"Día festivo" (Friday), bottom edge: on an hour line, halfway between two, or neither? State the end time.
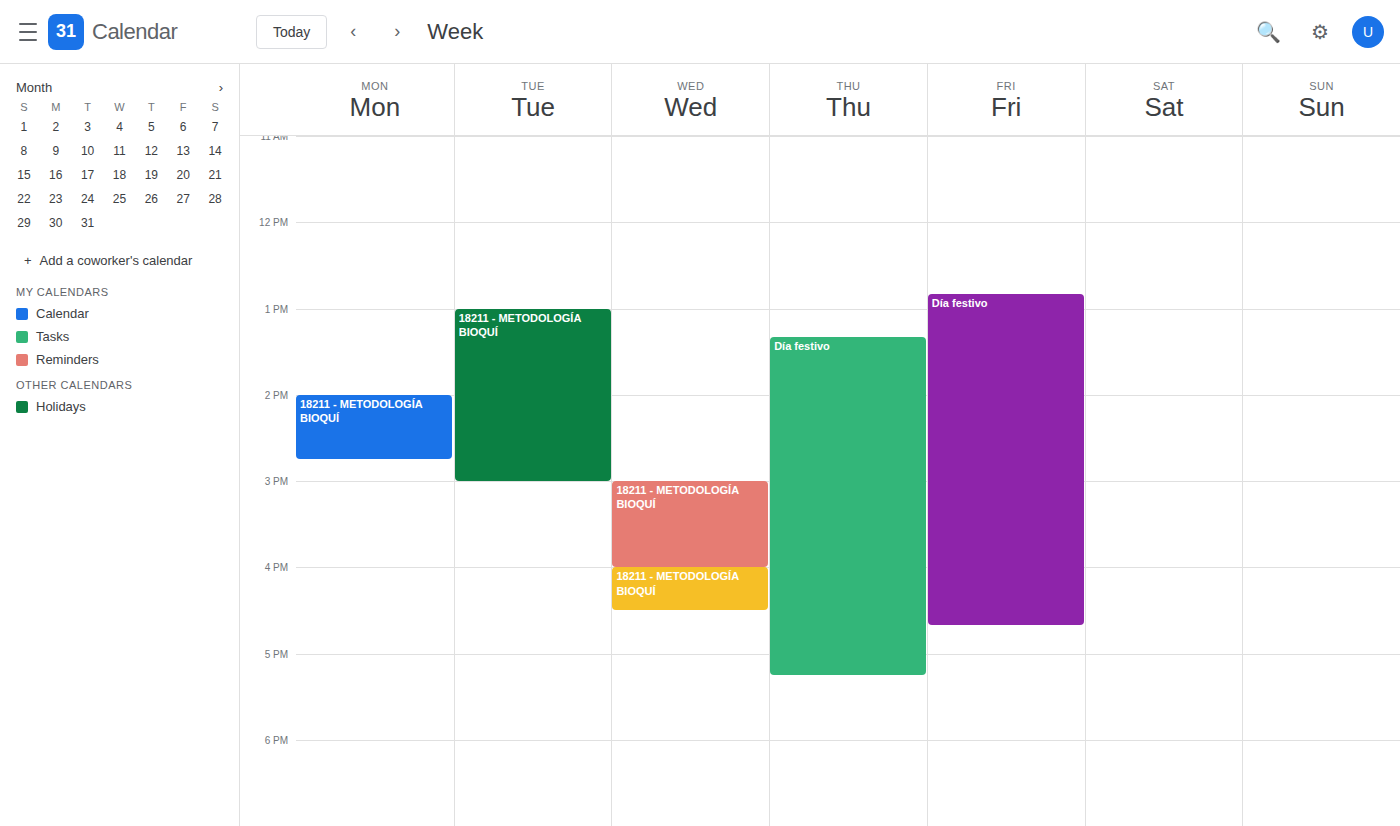
4:40 PM -- neither: 40 minutes below the 4 PM line and 20 minutes above the 5 PM line.